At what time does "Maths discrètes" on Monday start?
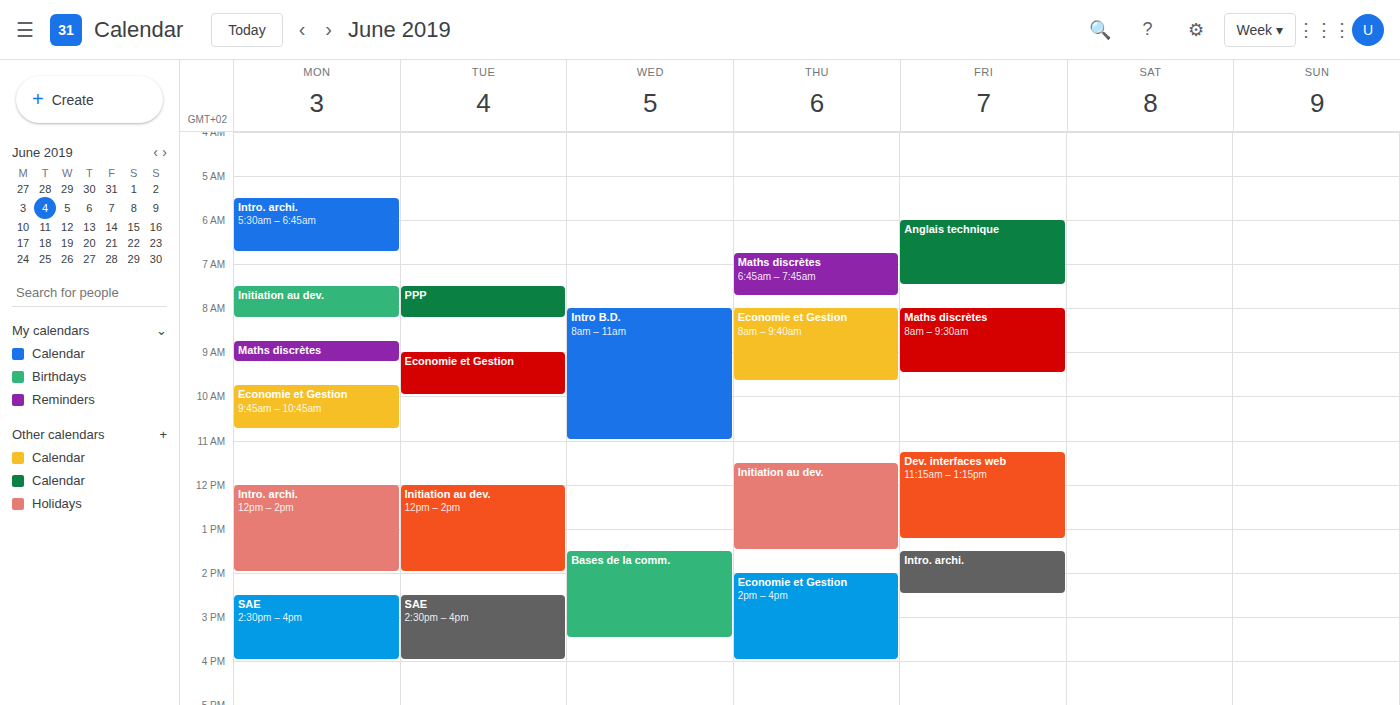
08:45